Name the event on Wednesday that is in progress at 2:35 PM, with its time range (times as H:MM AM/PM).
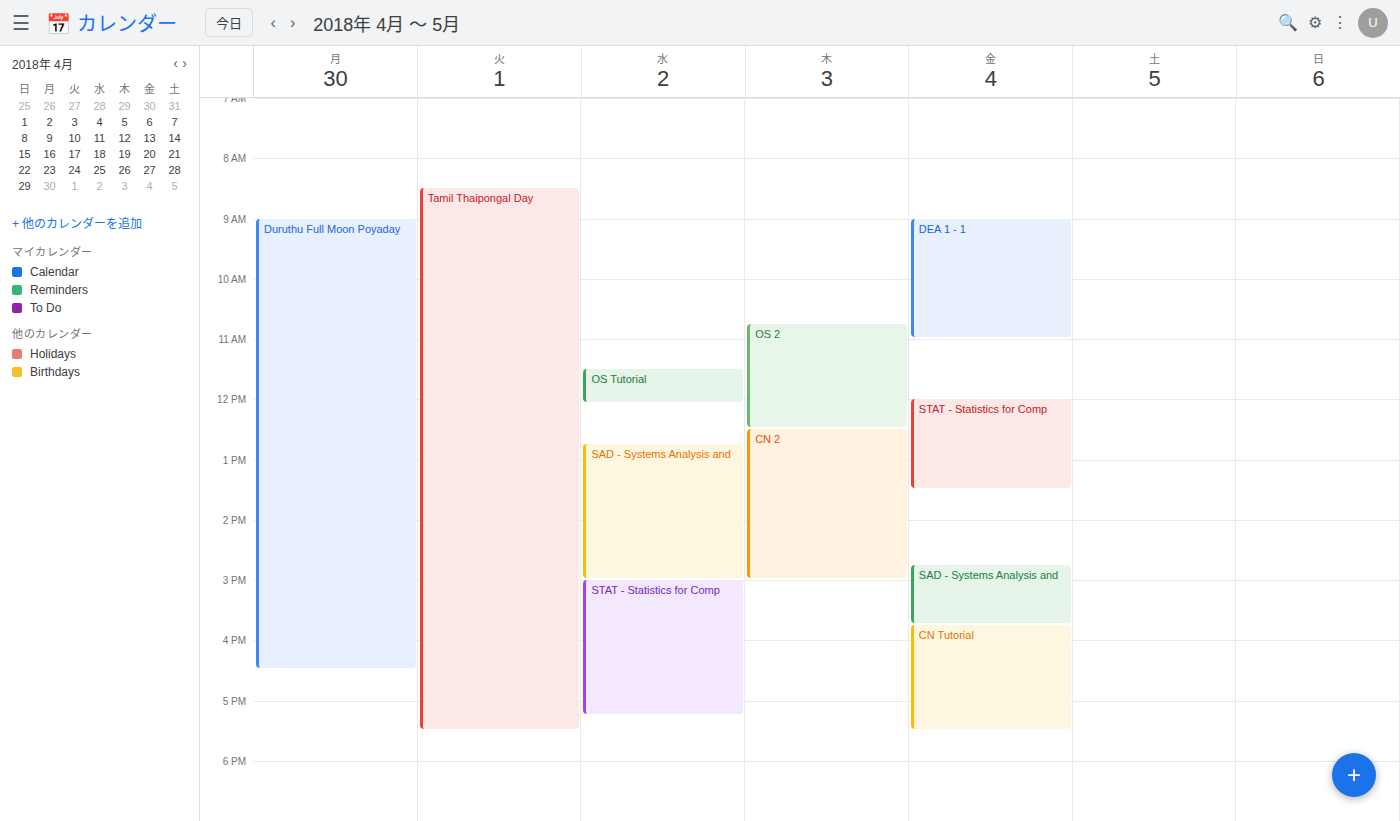
"SAD - Systems Analysis and", 12:45 PM to 3:00 PM